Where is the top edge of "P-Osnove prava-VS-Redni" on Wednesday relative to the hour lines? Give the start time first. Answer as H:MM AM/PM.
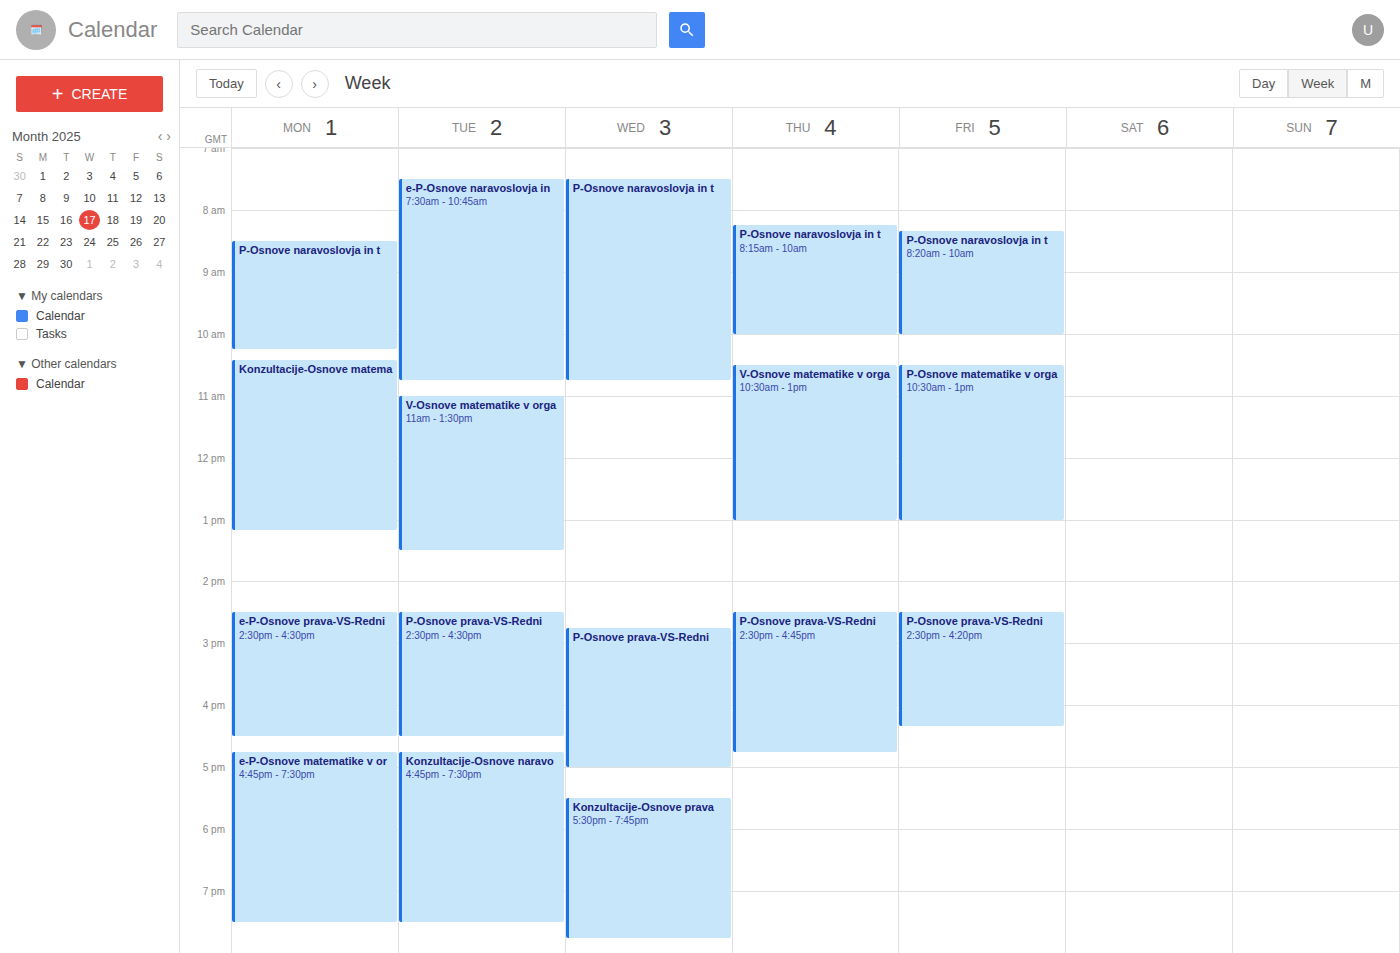
2:45 PM -- neither: three quarters of the way from the 2 PM line to the 3 PM line.